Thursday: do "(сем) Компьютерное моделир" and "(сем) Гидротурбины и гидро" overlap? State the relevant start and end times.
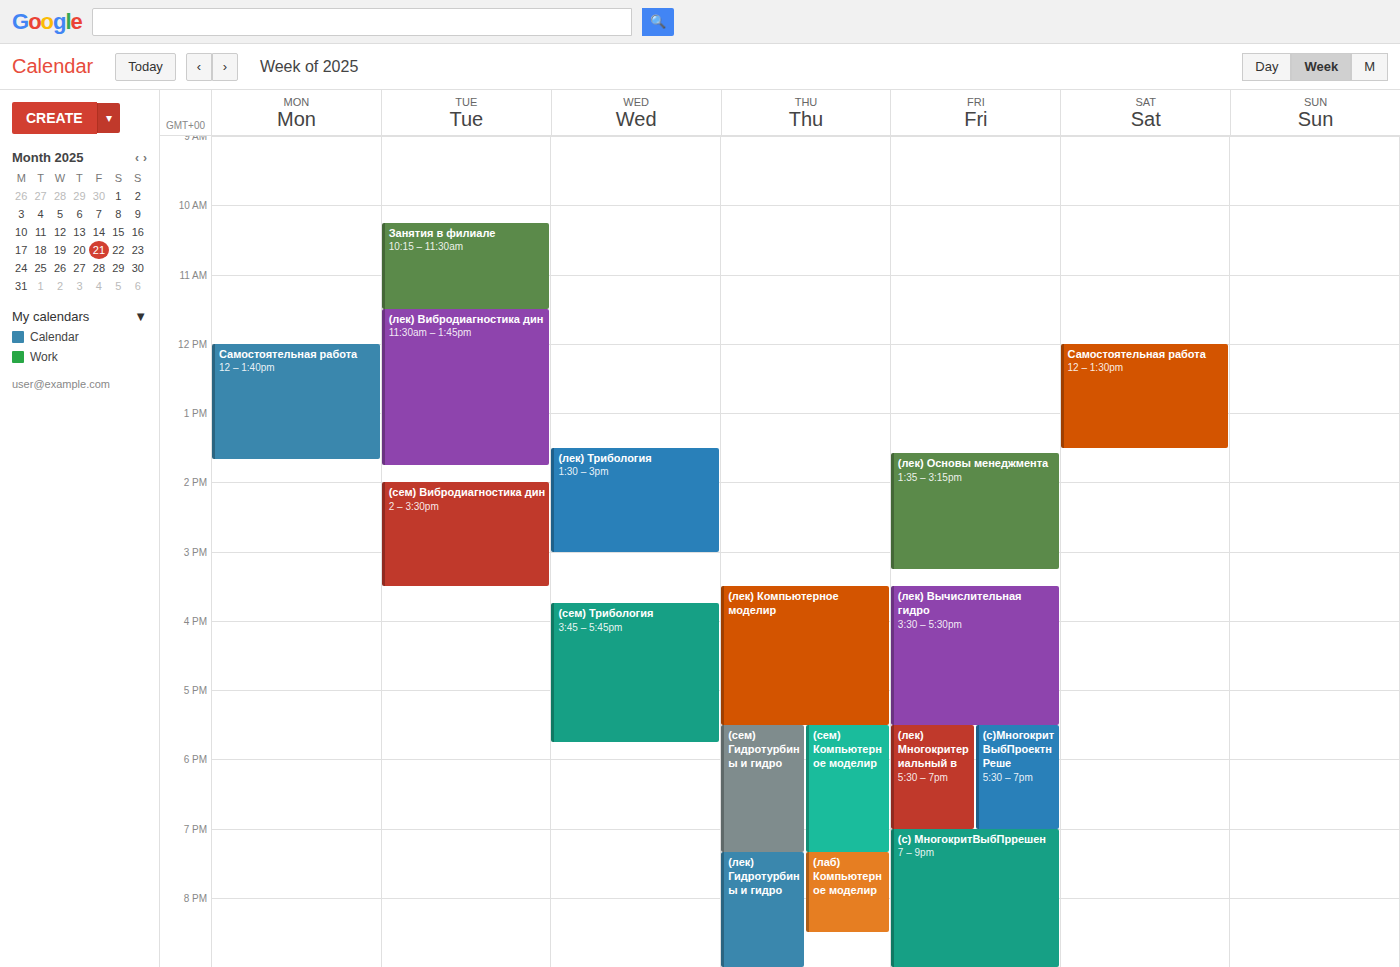
"(сем) Гидротурбины и гидро" runs 5:30 PM to 7:20 PM, inside "(сем) Компьютерное моделир" -- they overlap.